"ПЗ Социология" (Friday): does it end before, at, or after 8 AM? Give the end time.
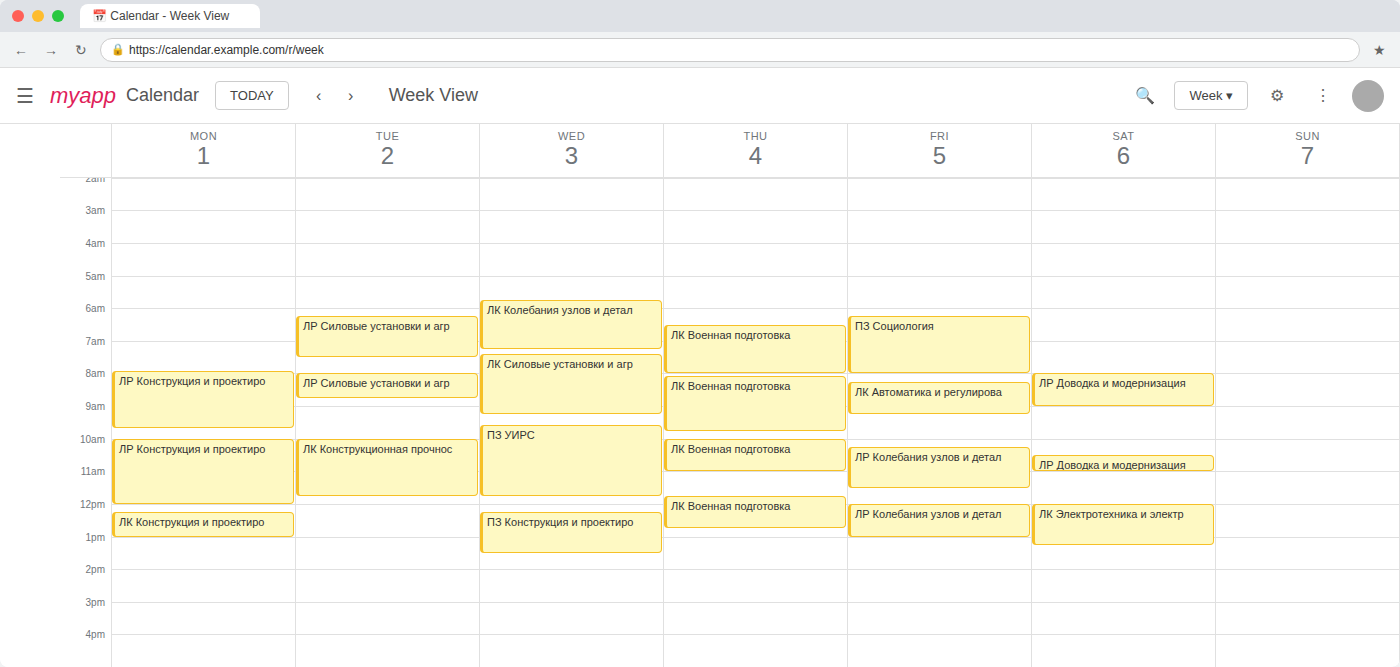
8:00 AM -- exactly at 8 AM, on the 8 AM line.